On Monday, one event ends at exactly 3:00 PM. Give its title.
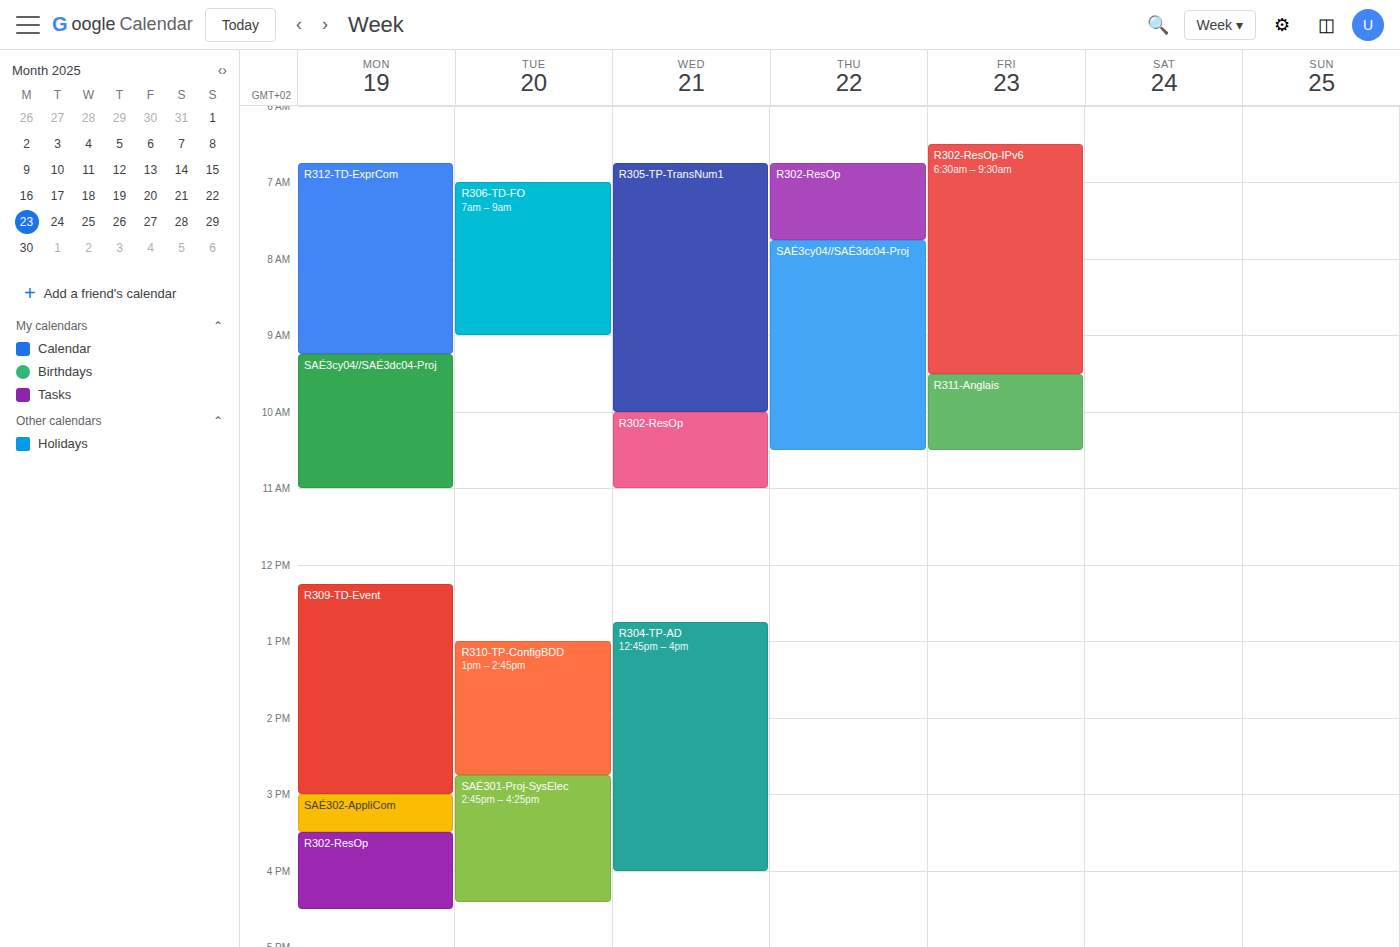
"R309-TD-Event"